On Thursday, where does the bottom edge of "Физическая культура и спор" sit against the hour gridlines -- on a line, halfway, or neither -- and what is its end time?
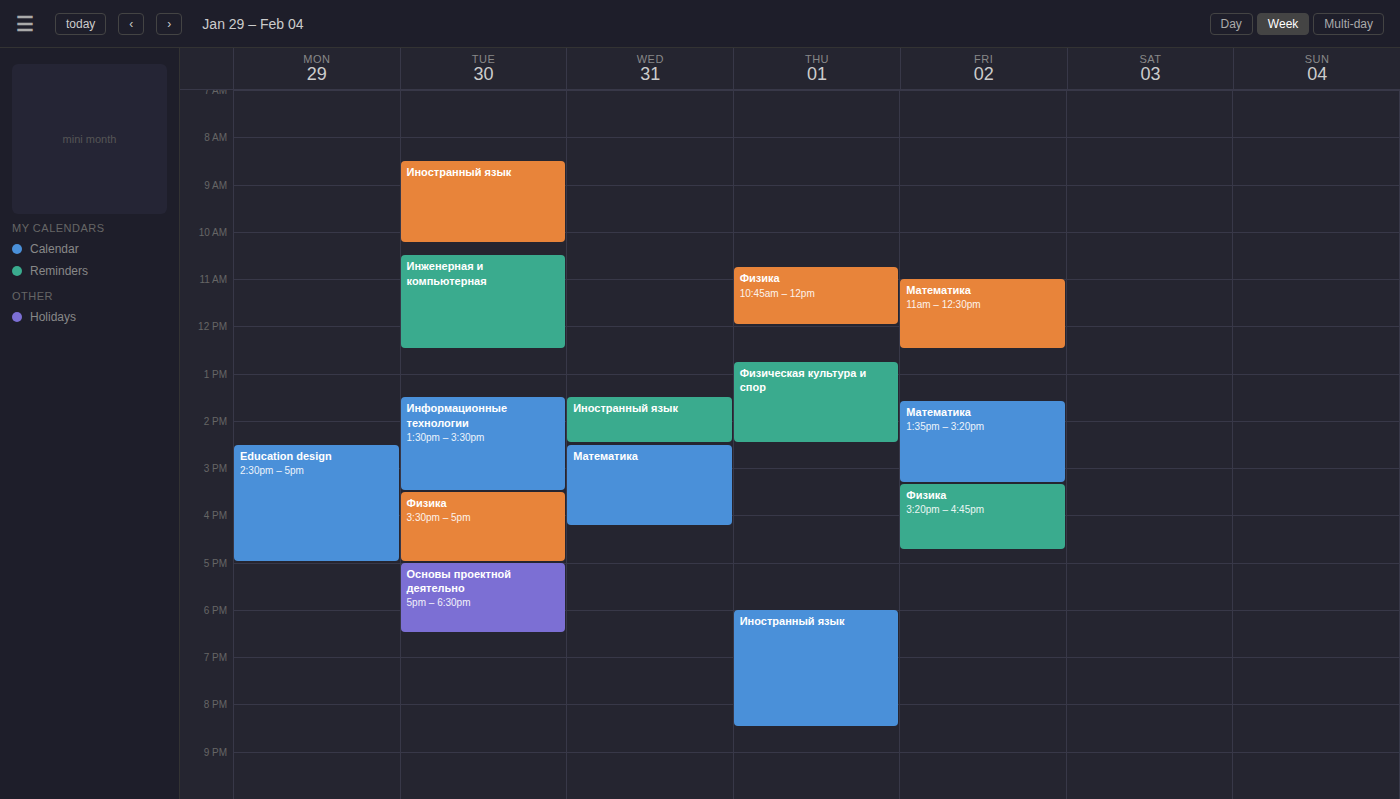
14:30 -- halfway between the 14:00 and 15:00 lines.